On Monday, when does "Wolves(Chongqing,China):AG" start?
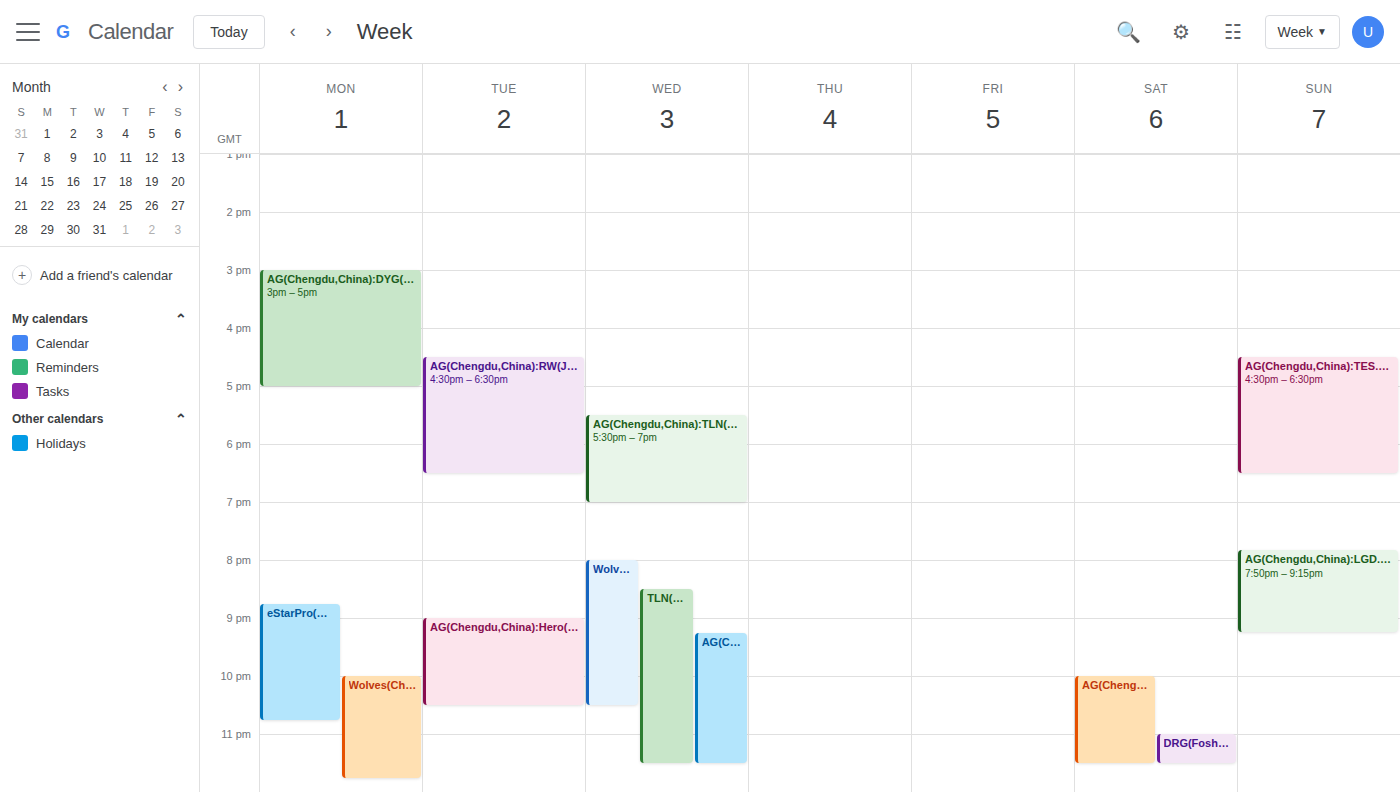
10:00 PM